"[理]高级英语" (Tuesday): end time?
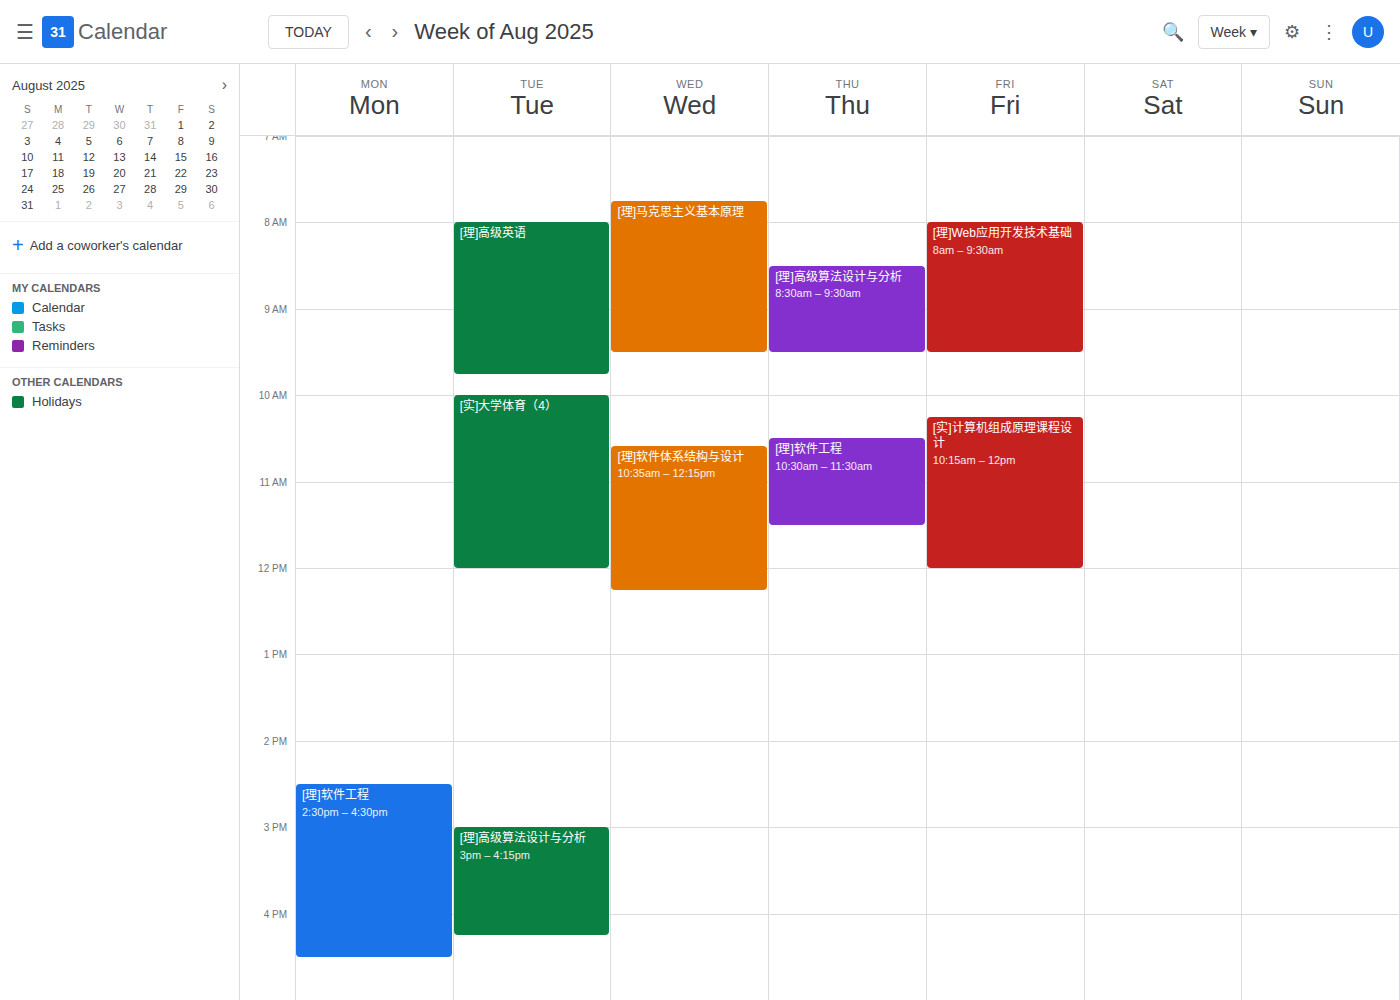
9:45 AM